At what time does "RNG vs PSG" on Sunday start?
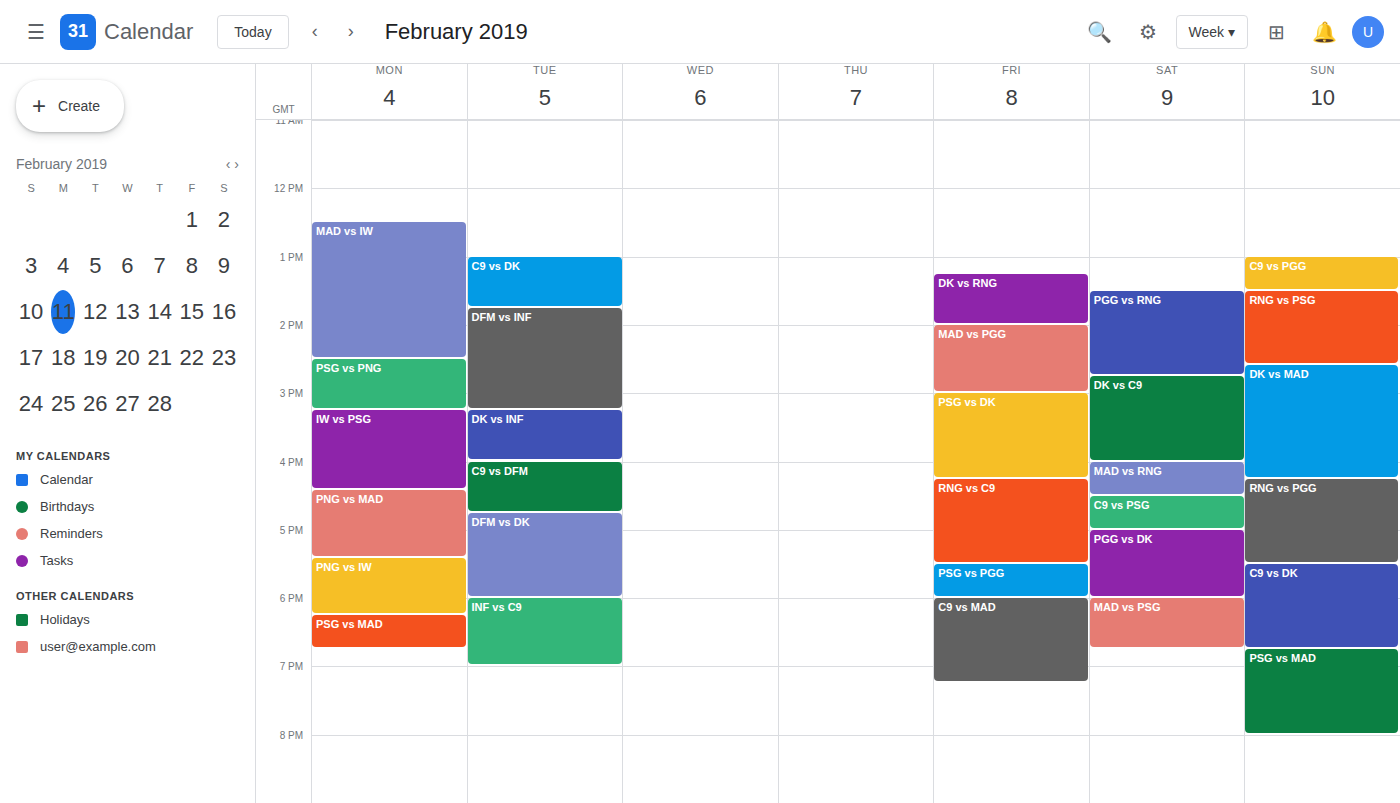
1:30 PM